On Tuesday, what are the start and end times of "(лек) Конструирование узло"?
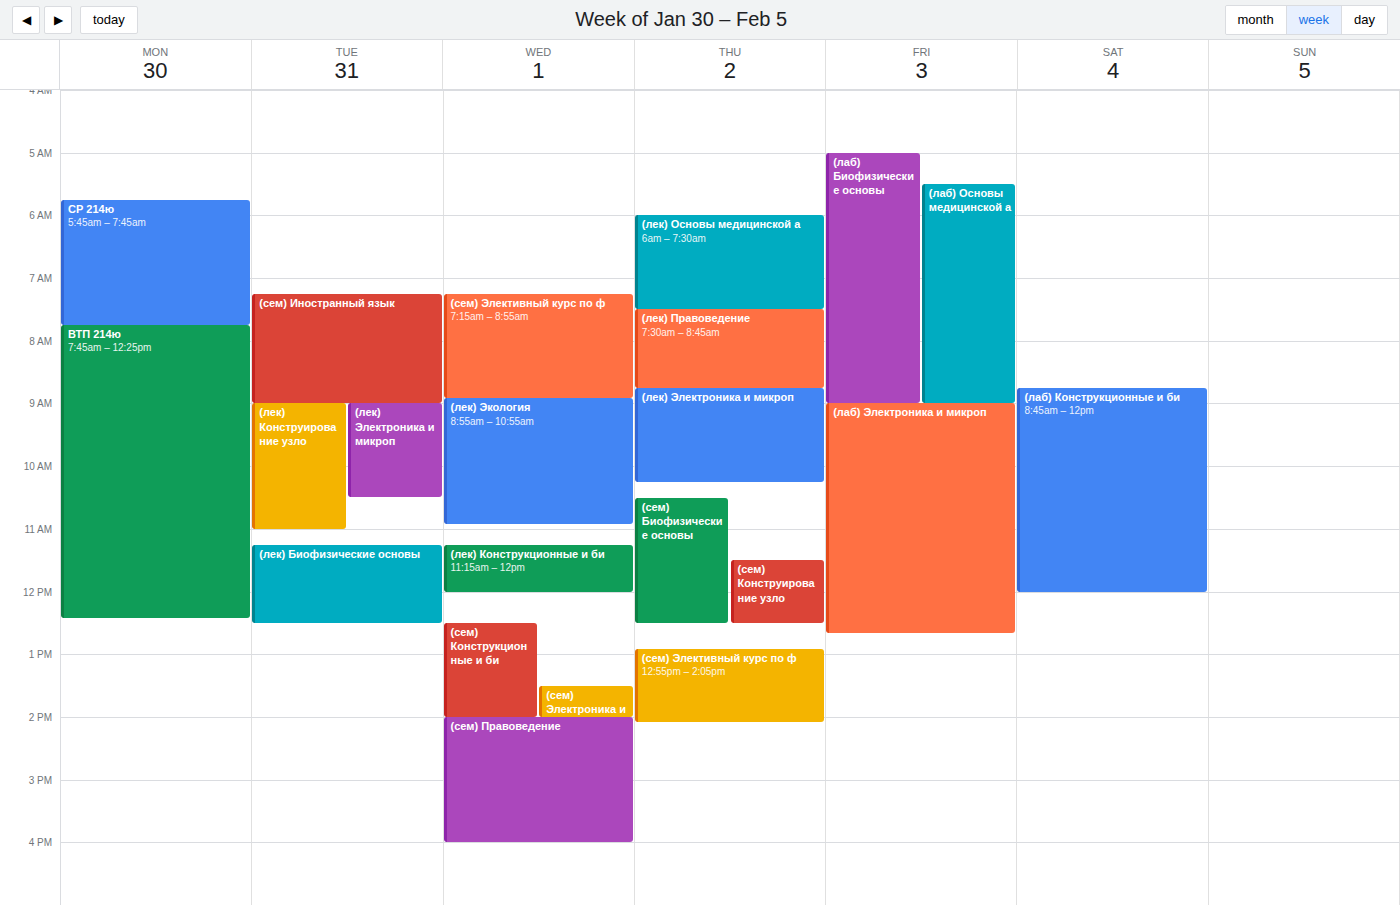
9:00 AM to 11:00 AM